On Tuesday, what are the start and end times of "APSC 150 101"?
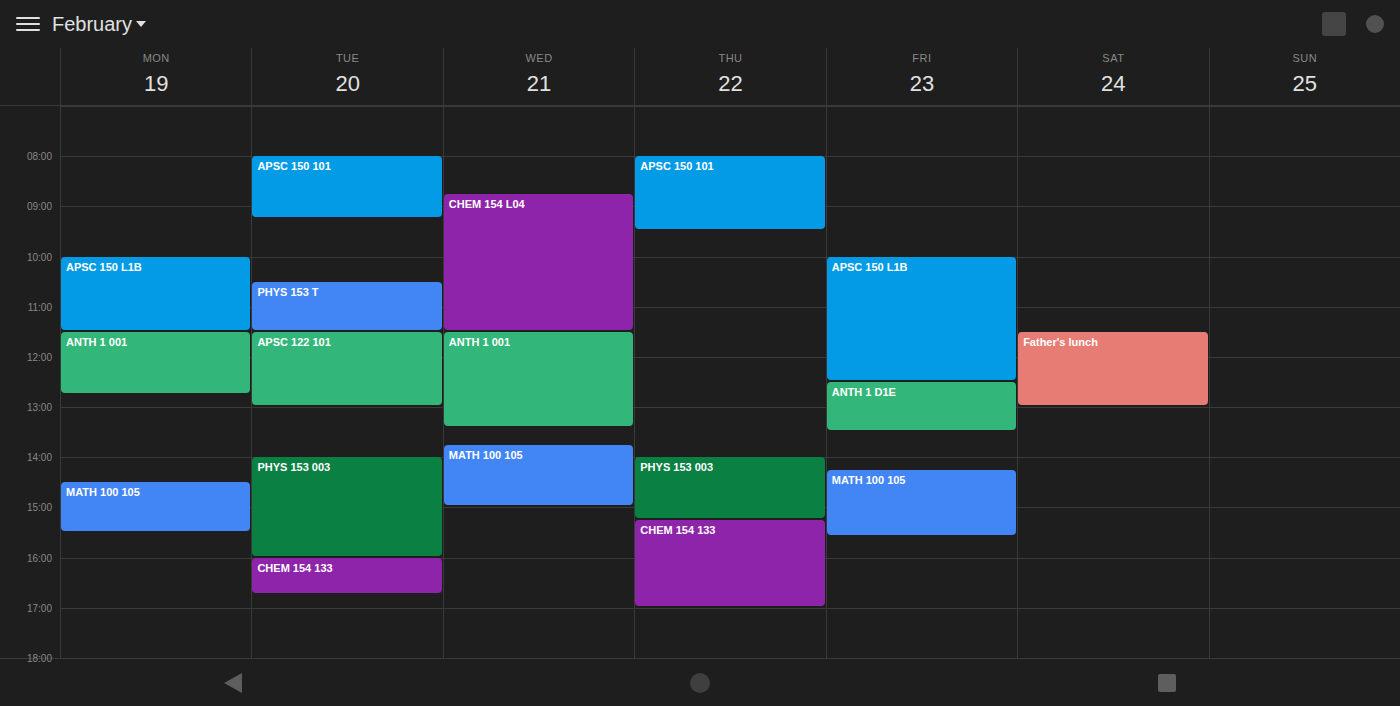
8:00 AM to 9:15 AM